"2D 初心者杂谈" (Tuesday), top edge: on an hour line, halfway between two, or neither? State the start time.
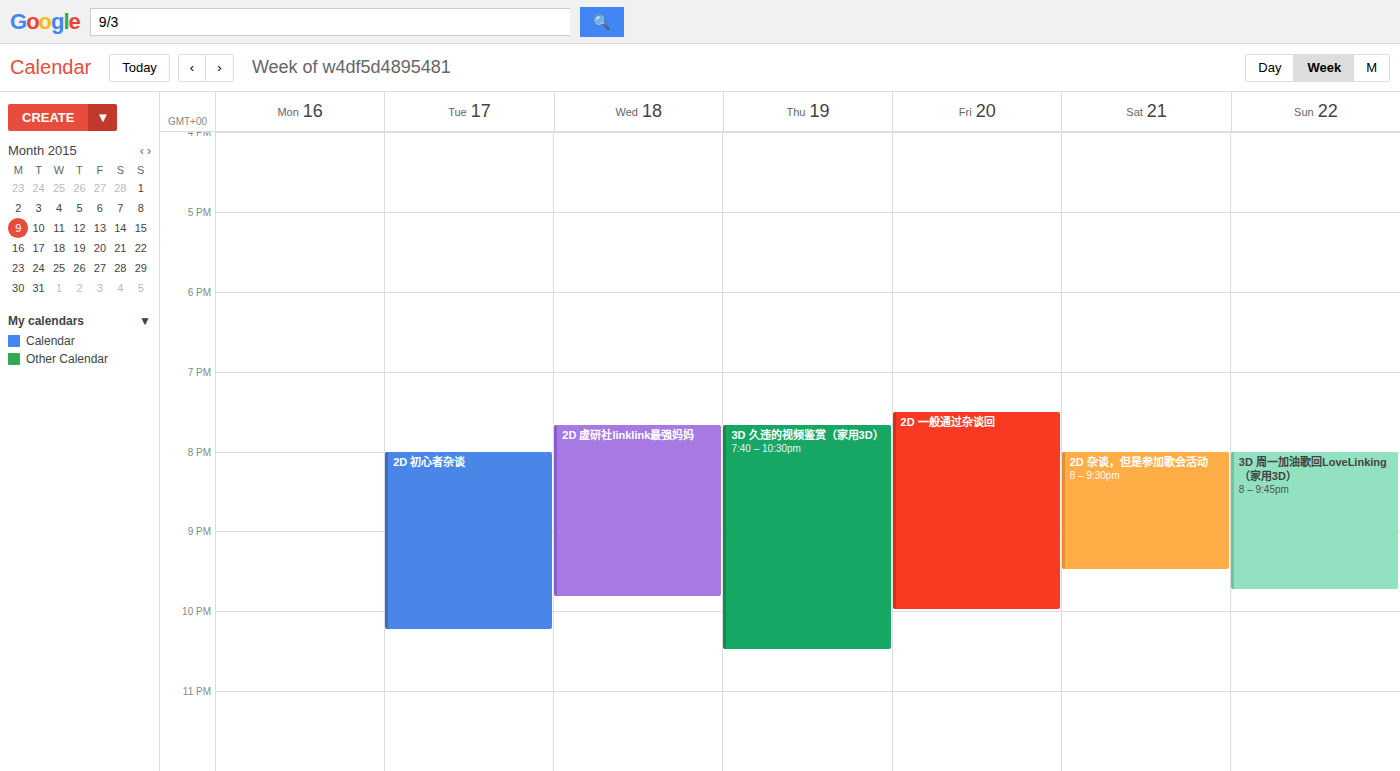
8:00 PM -- exactly on the 8 PM line.